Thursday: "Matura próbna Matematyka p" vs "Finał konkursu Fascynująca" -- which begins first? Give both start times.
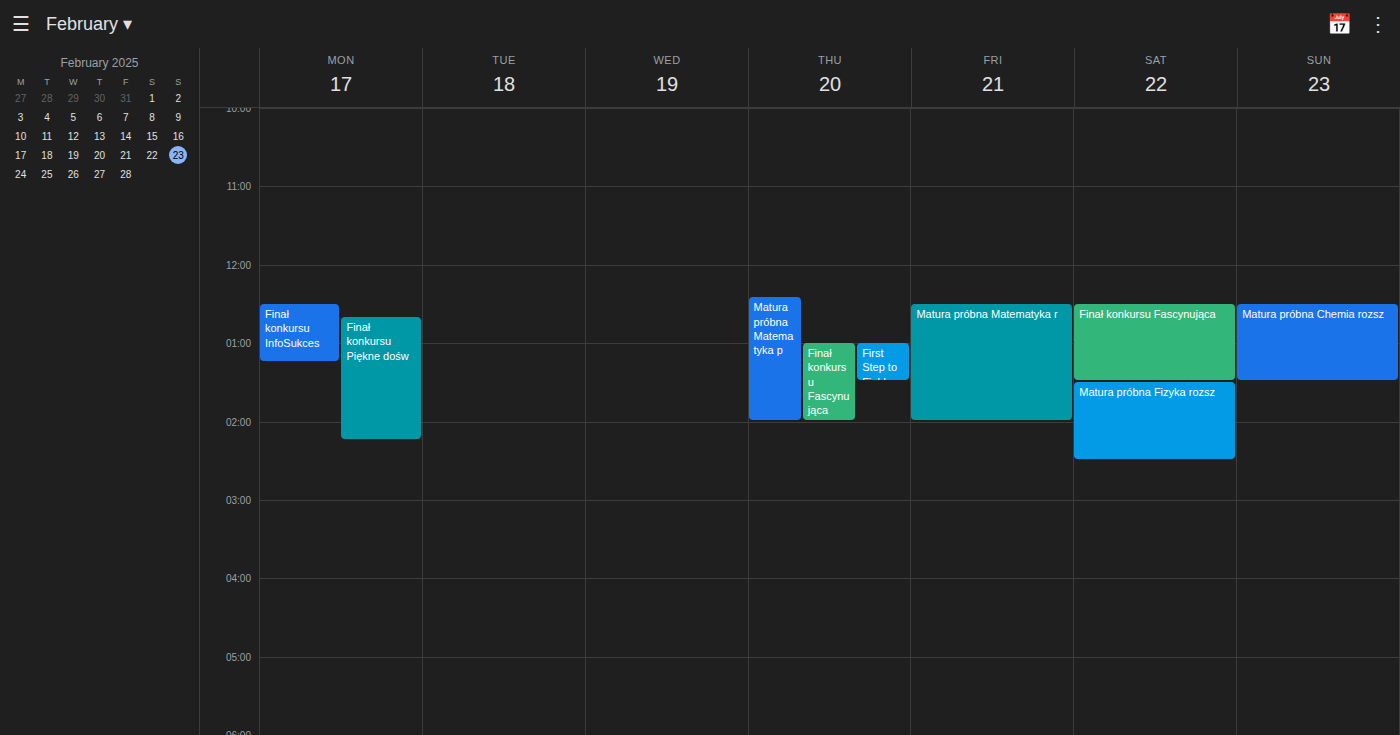
"Matura próbna Matematyka p" 12:25; "Finał konkursu Fascynująca" 13:00.